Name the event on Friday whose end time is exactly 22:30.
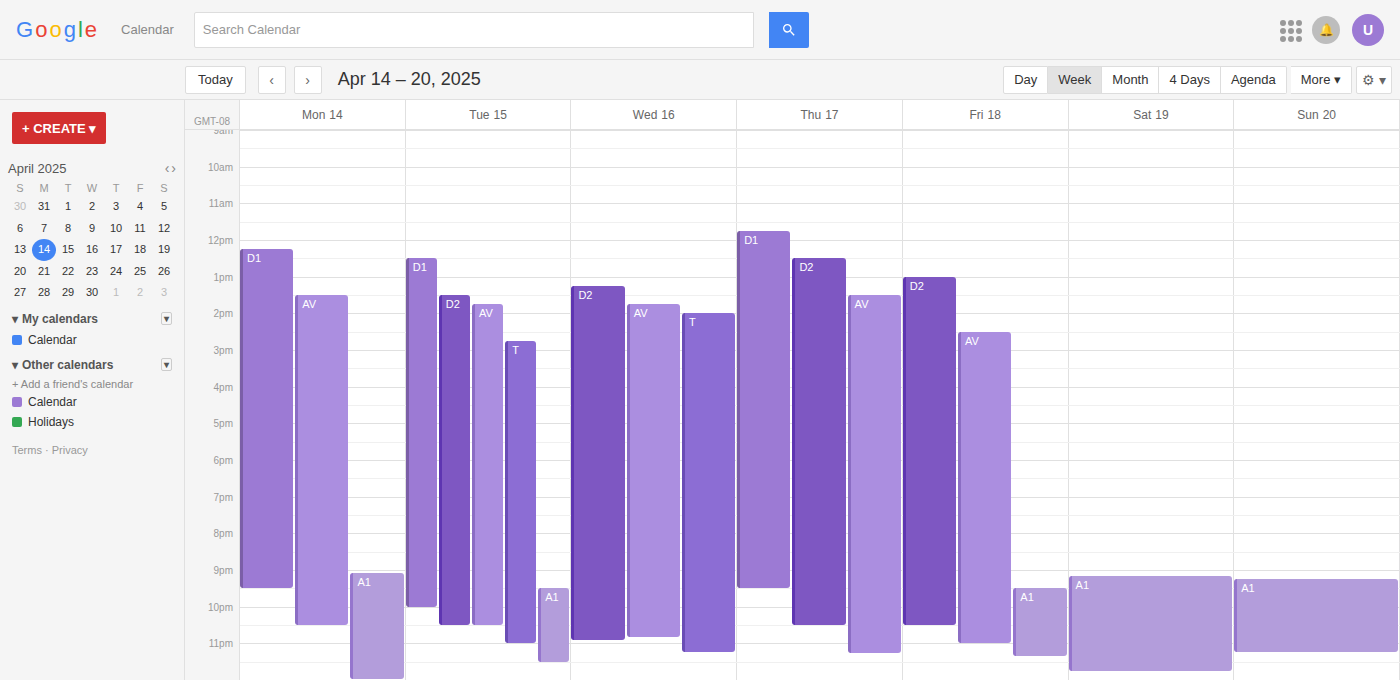
"D2"